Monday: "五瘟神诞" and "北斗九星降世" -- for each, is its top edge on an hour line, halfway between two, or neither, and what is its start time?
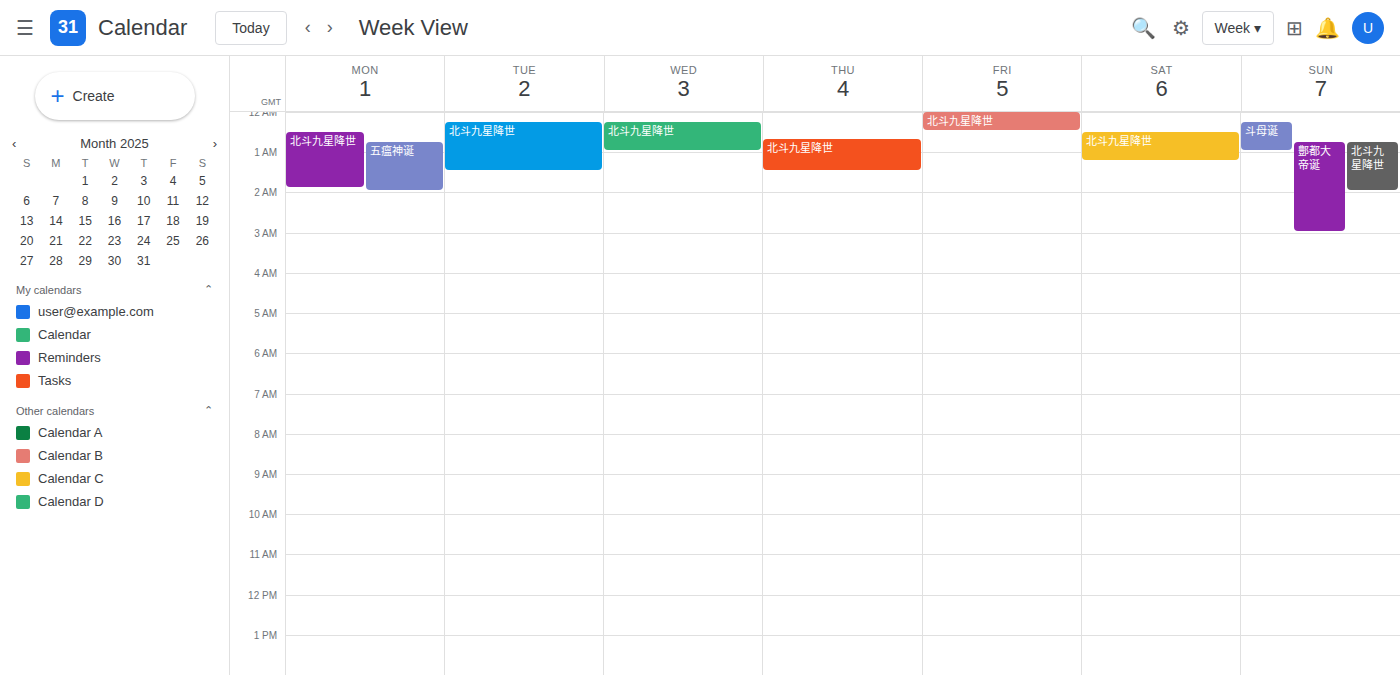
"五瘟神诞": 12:45 AM, neither: three quarters of the way from the 12 AM line to the 1 AM line. "北斗九星降世": 12:30 AM, halfway between the 12 AM and 1 AM lines.